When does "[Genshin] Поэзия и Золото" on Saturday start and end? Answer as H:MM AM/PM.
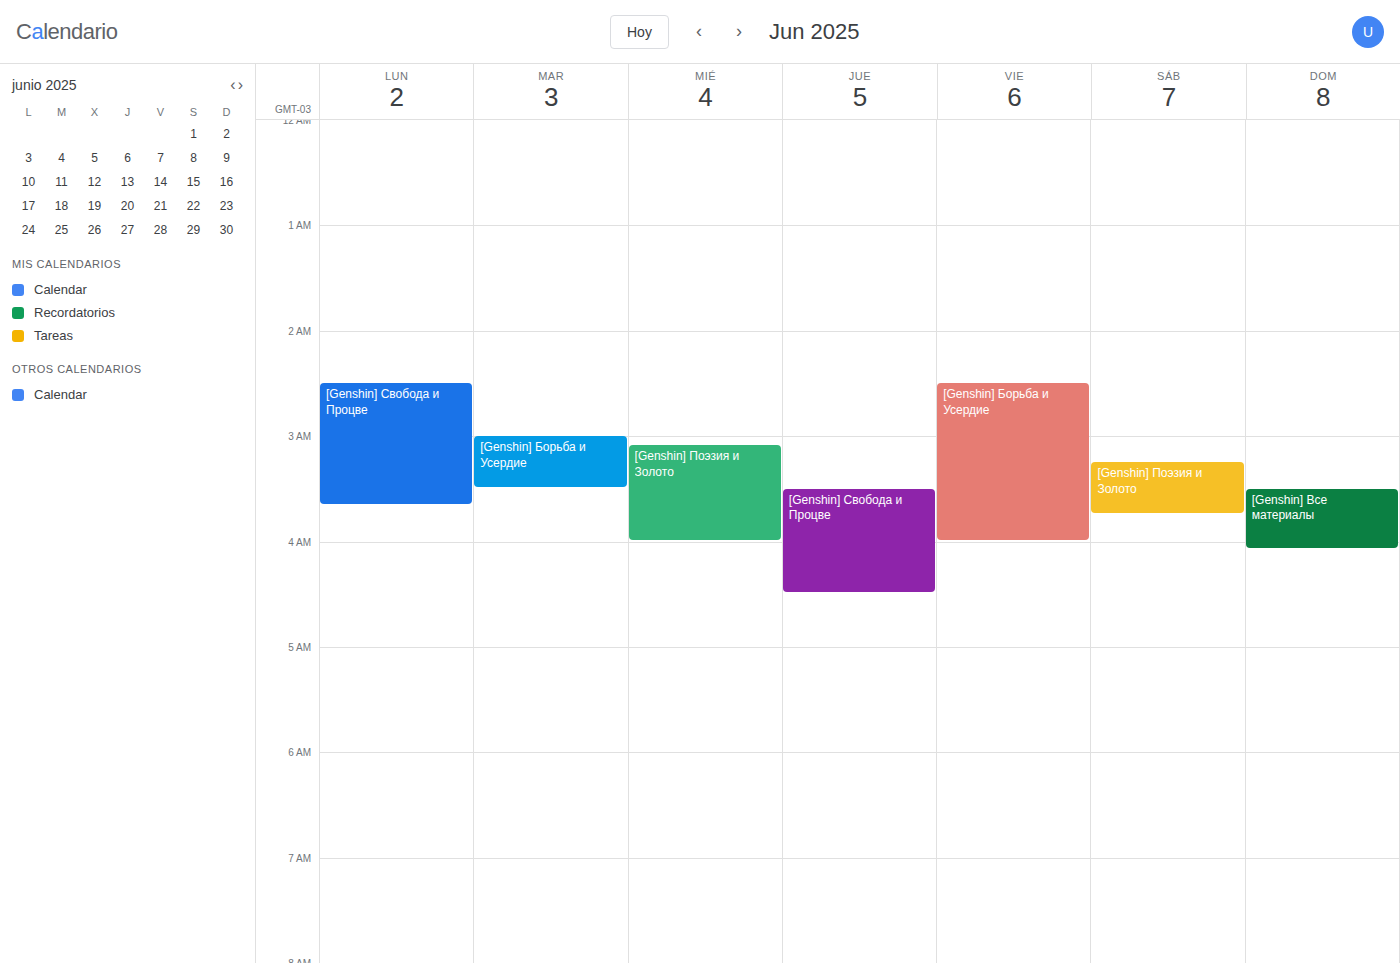
3:15 AM to 3:45 AM